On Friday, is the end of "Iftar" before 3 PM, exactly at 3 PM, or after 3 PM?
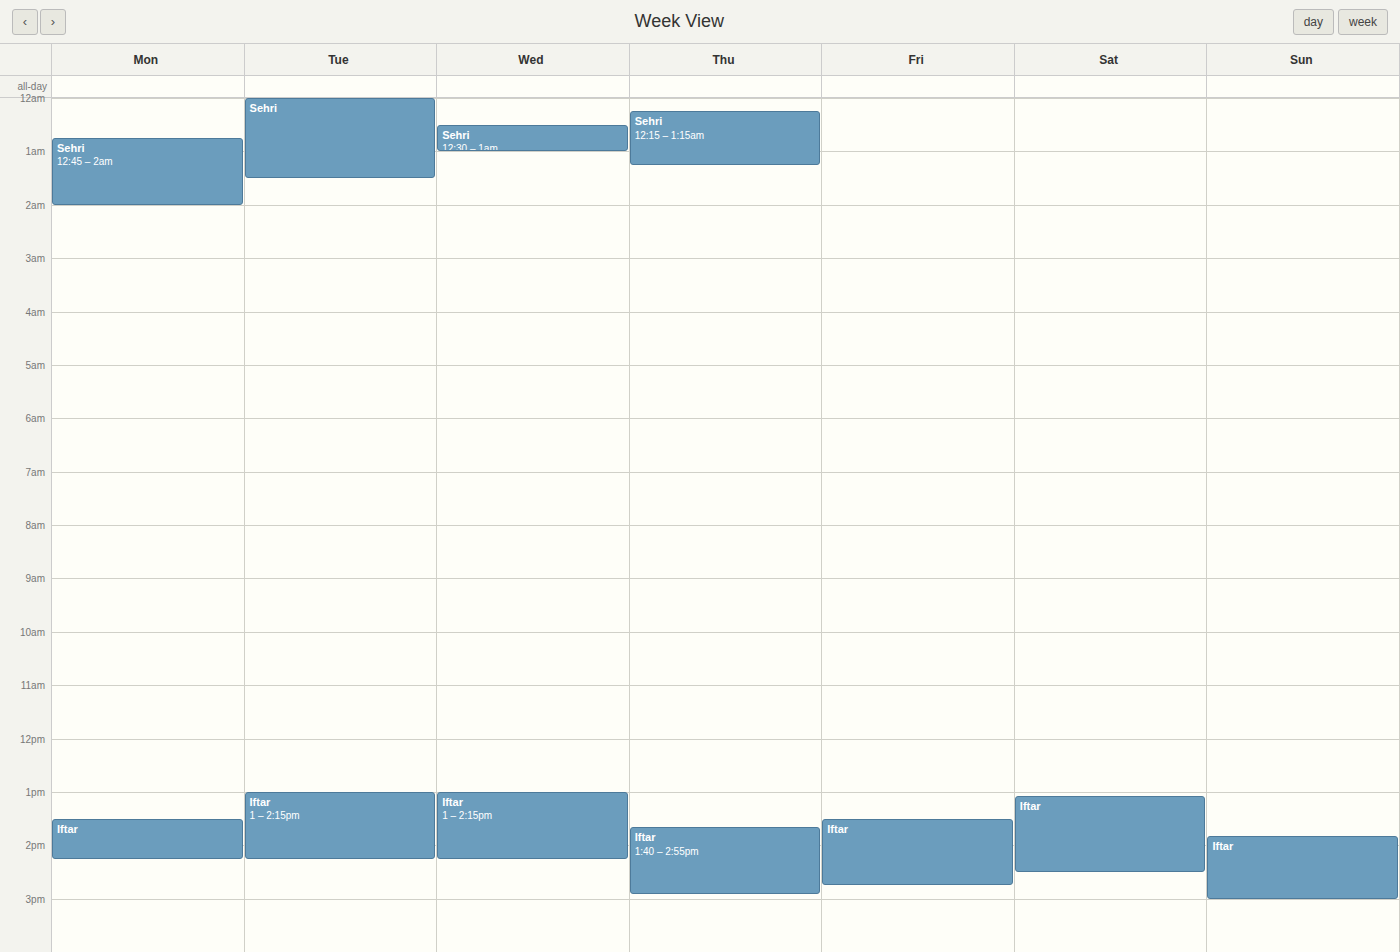
2:45 PM -- before 3 PM, 15 minutes above the 3 PM line.